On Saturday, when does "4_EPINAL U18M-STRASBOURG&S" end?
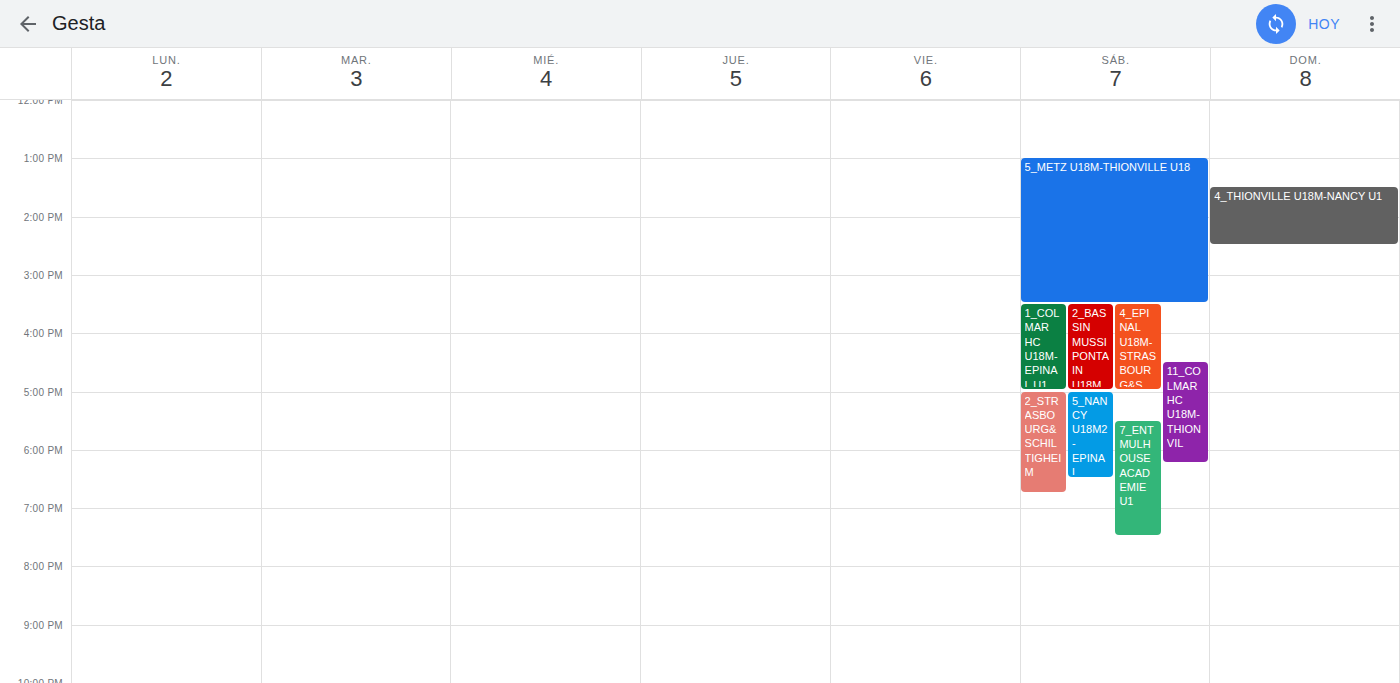
5:00 PM